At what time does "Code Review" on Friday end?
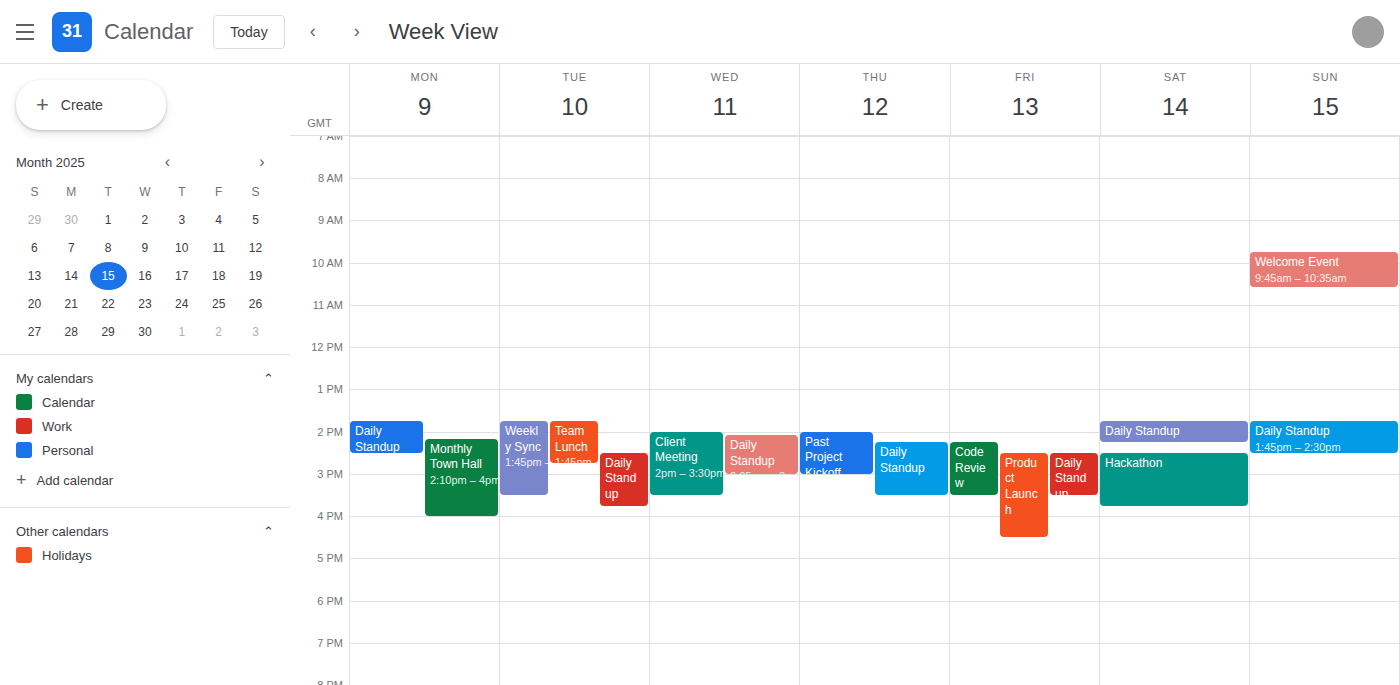
3:30 PM